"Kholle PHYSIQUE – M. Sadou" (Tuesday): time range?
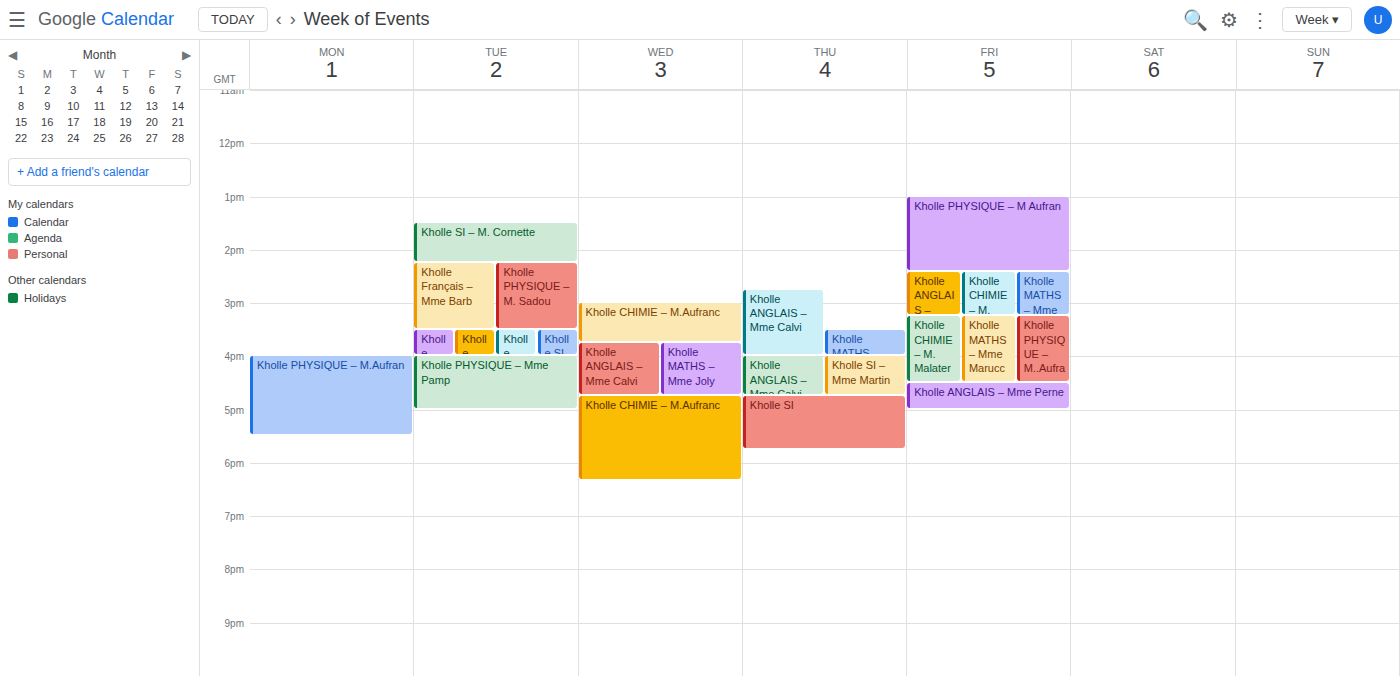
2:15 PM to 3:30 PM